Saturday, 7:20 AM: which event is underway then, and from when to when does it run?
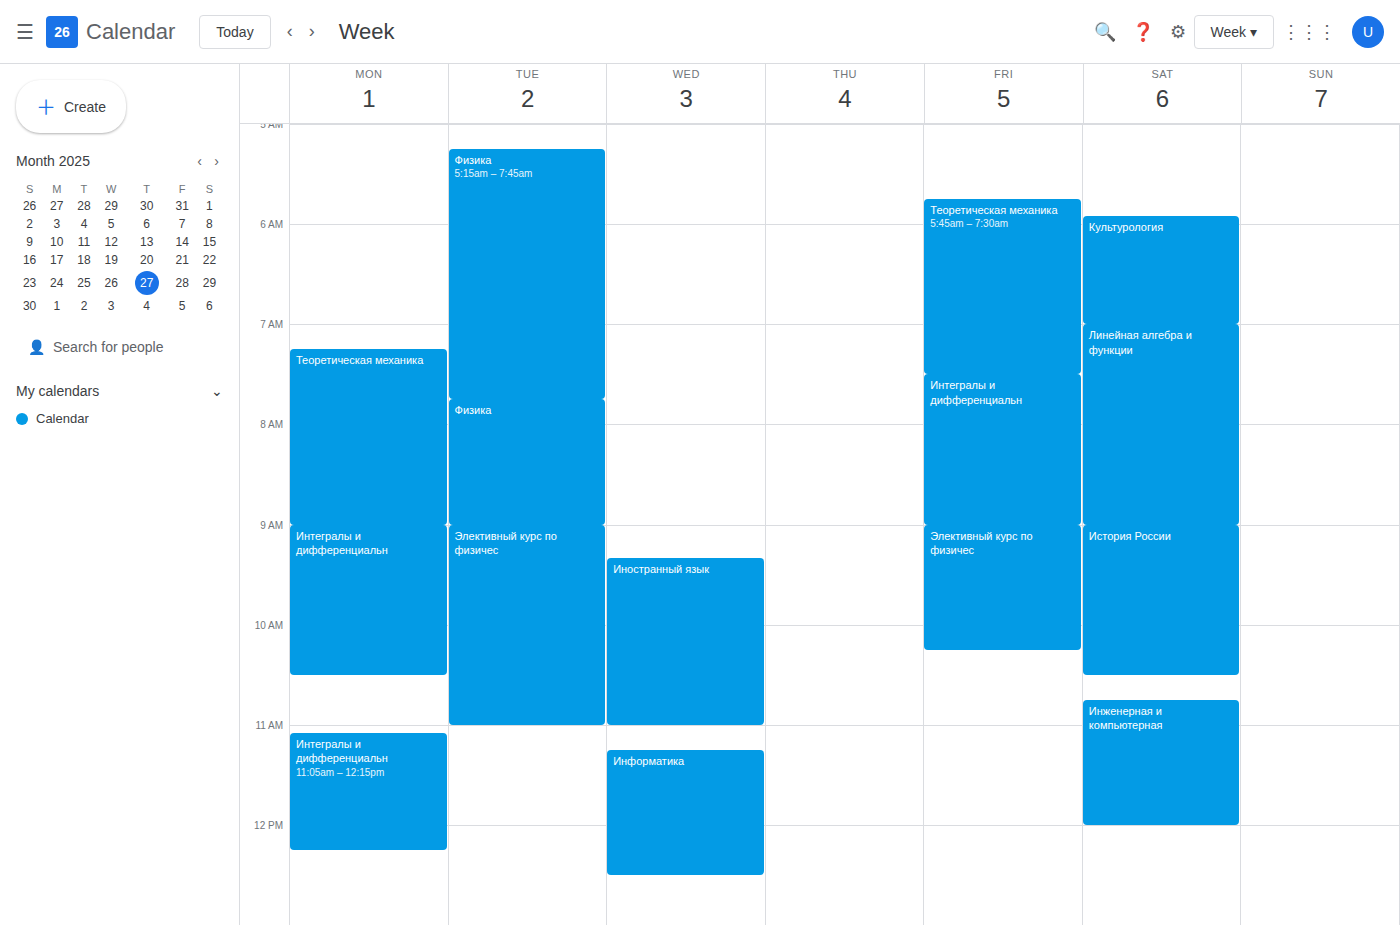
"Линейная алгебра и функции", 7:00 AM to 9:00 AM